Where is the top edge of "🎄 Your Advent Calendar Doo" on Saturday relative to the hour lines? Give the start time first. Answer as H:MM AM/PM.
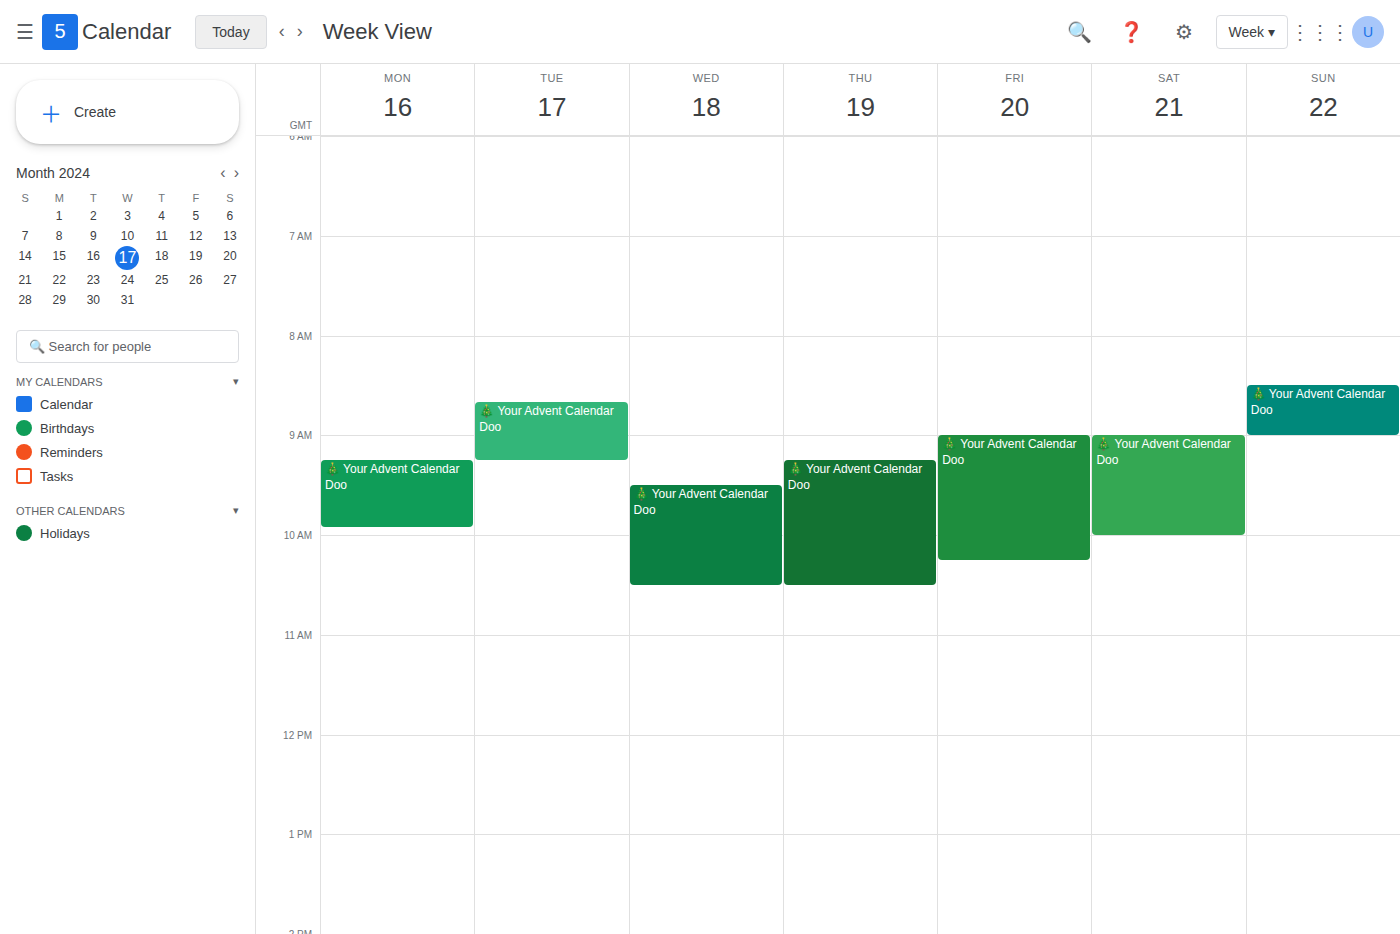
9:00 AM -- exactly on the 9 AM line.